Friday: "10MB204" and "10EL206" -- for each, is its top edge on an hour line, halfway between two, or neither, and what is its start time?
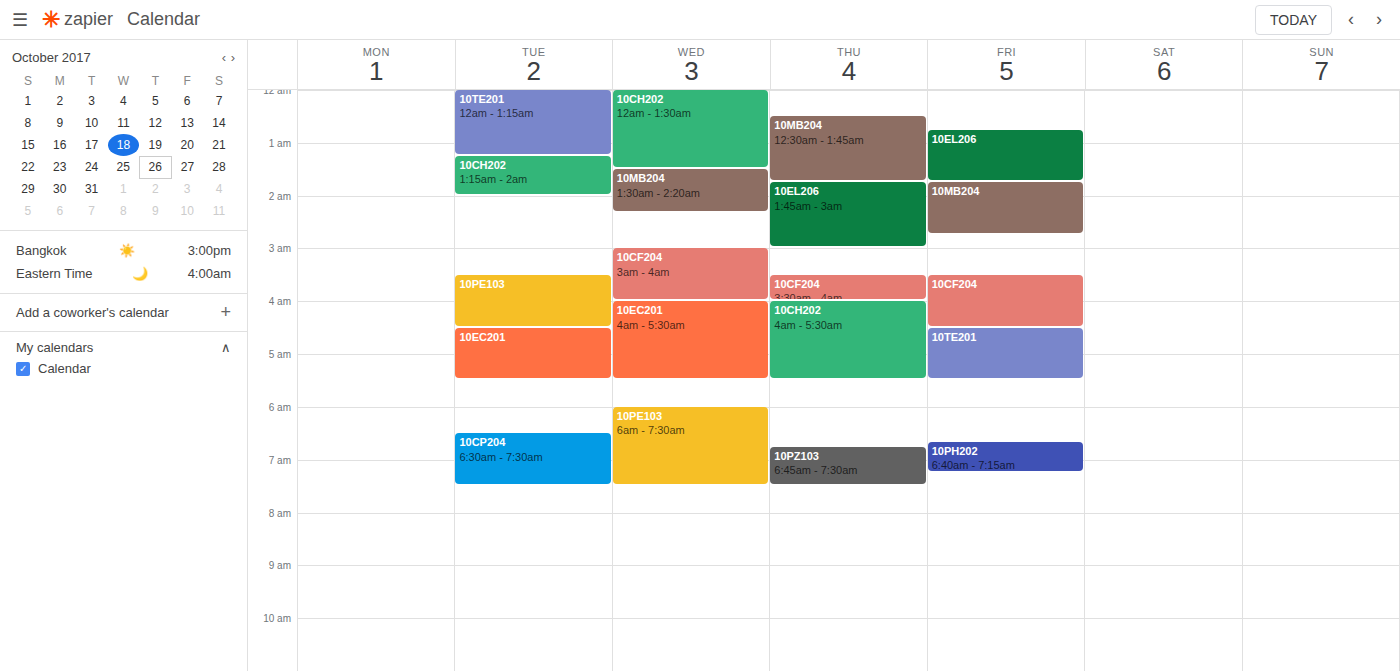
"10MB204": 01:45, neither: three quarters of the way from the 01:00 line to the 02:00 line. "10EL206": 00:45, neither: three quarters of the way from the 00:00 line to the 01:00 line.